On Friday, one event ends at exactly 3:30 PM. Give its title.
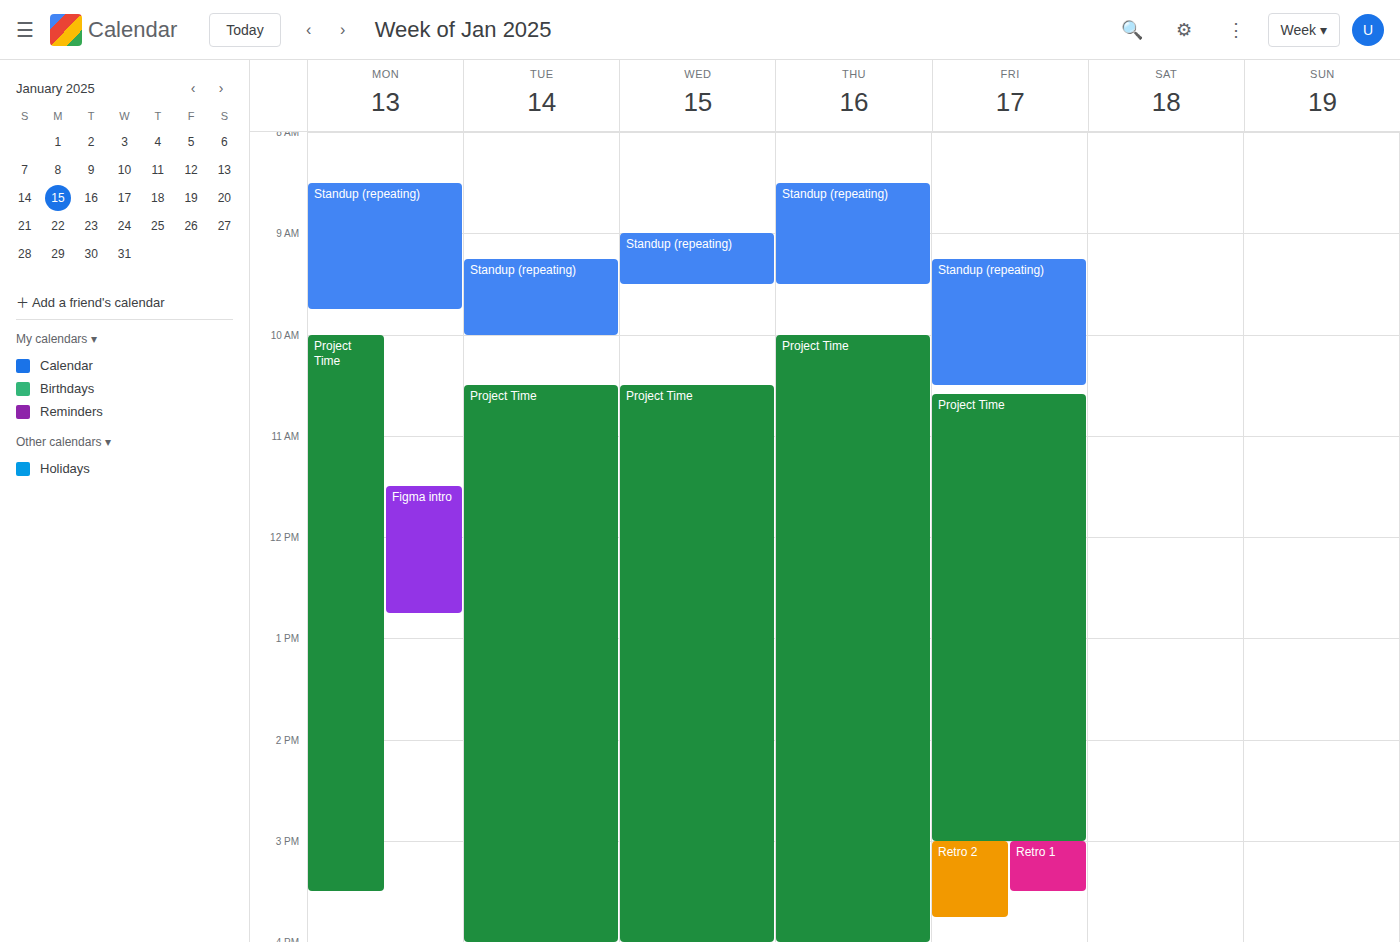
"Retro 1"